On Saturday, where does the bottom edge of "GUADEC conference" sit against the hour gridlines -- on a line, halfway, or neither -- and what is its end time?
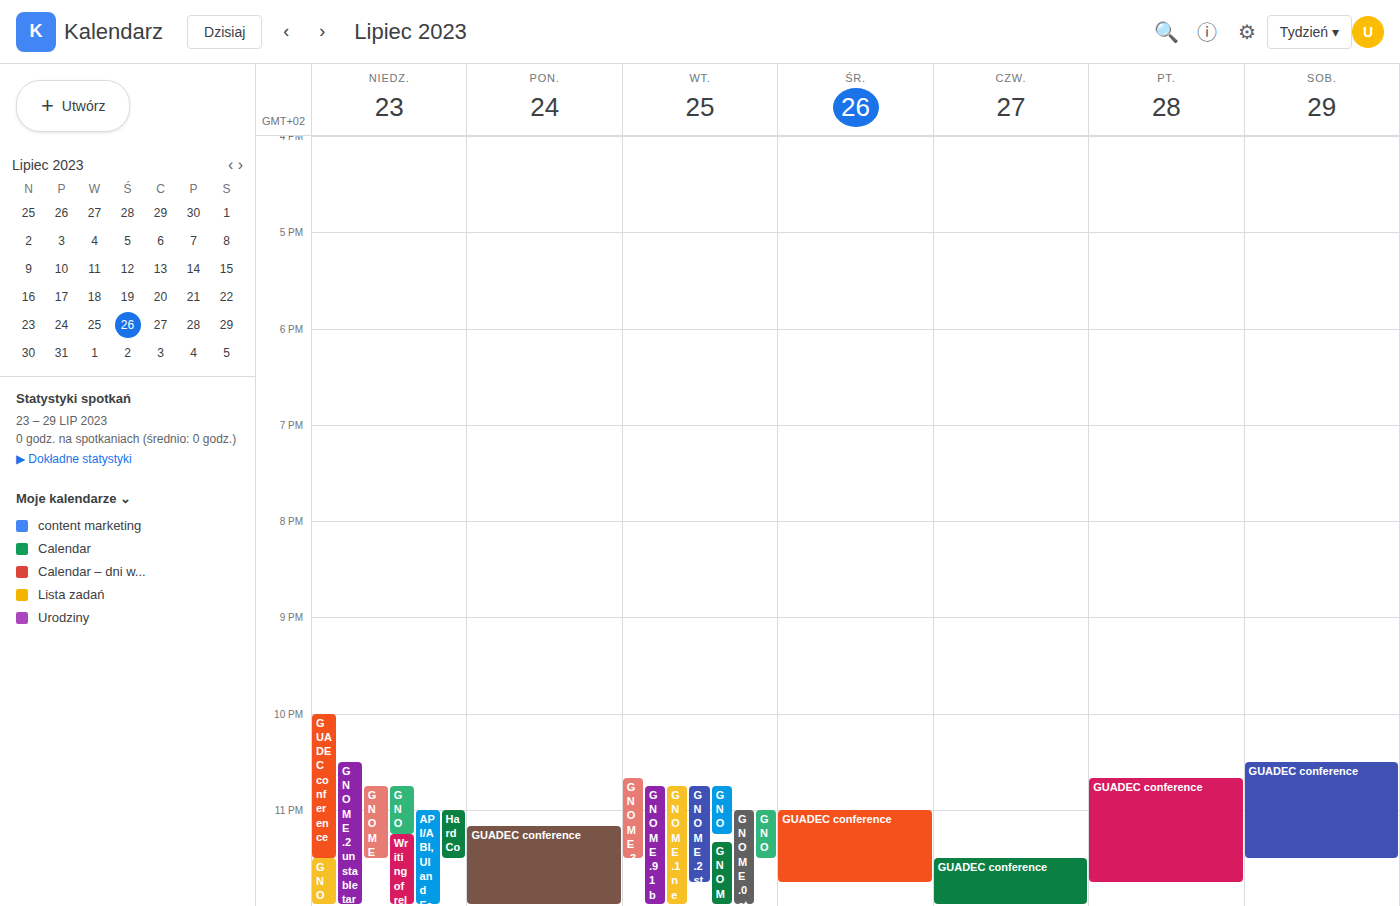
11:30 PM -- halfway between the 11 PM and 12 AM lines.